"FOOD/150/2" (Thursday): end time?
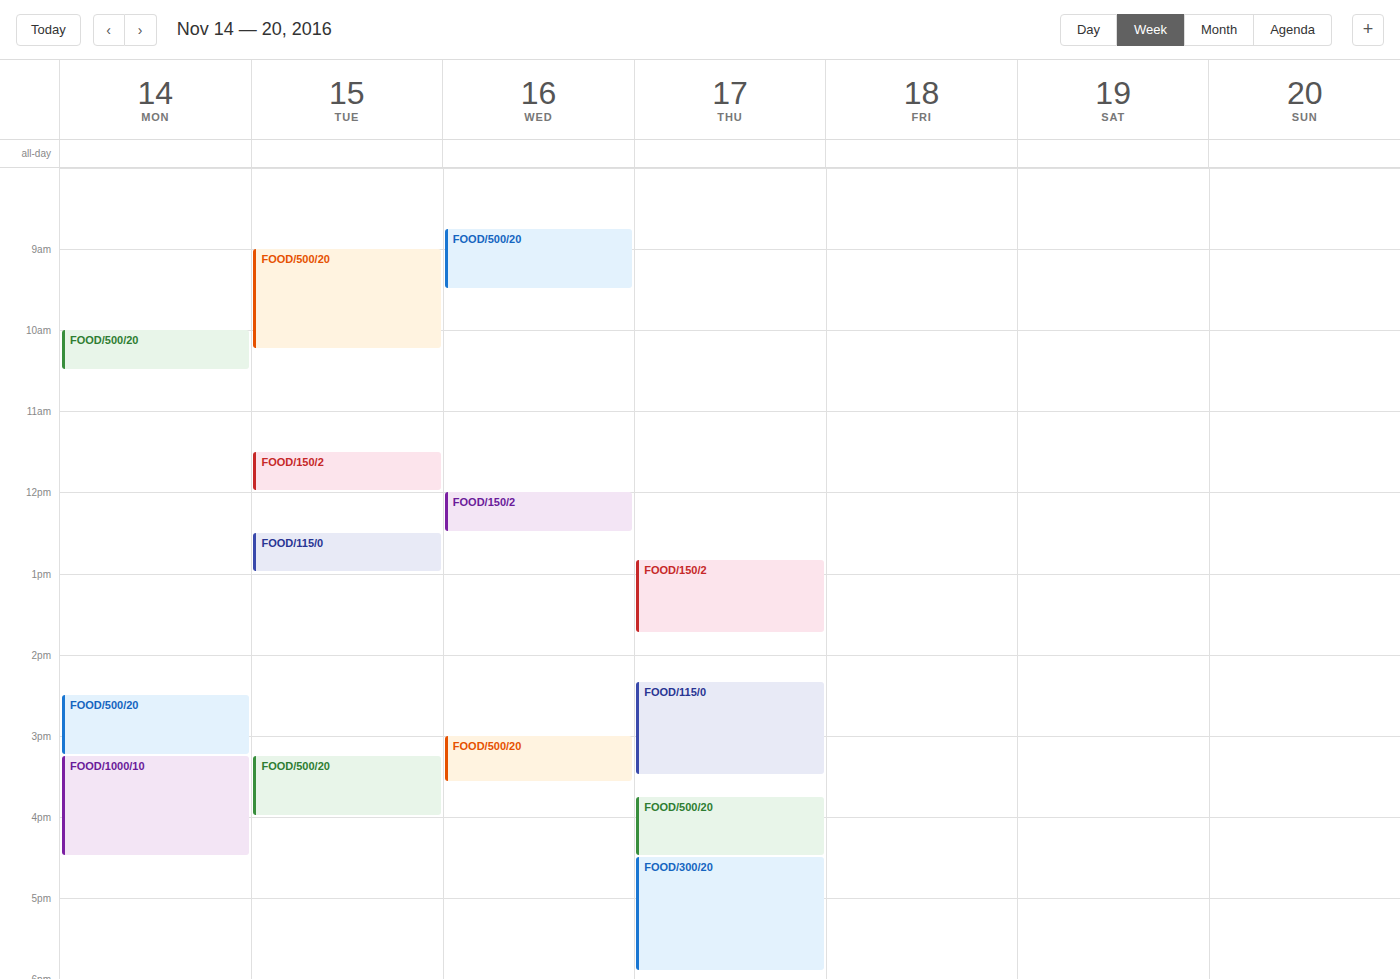
1:45 PM